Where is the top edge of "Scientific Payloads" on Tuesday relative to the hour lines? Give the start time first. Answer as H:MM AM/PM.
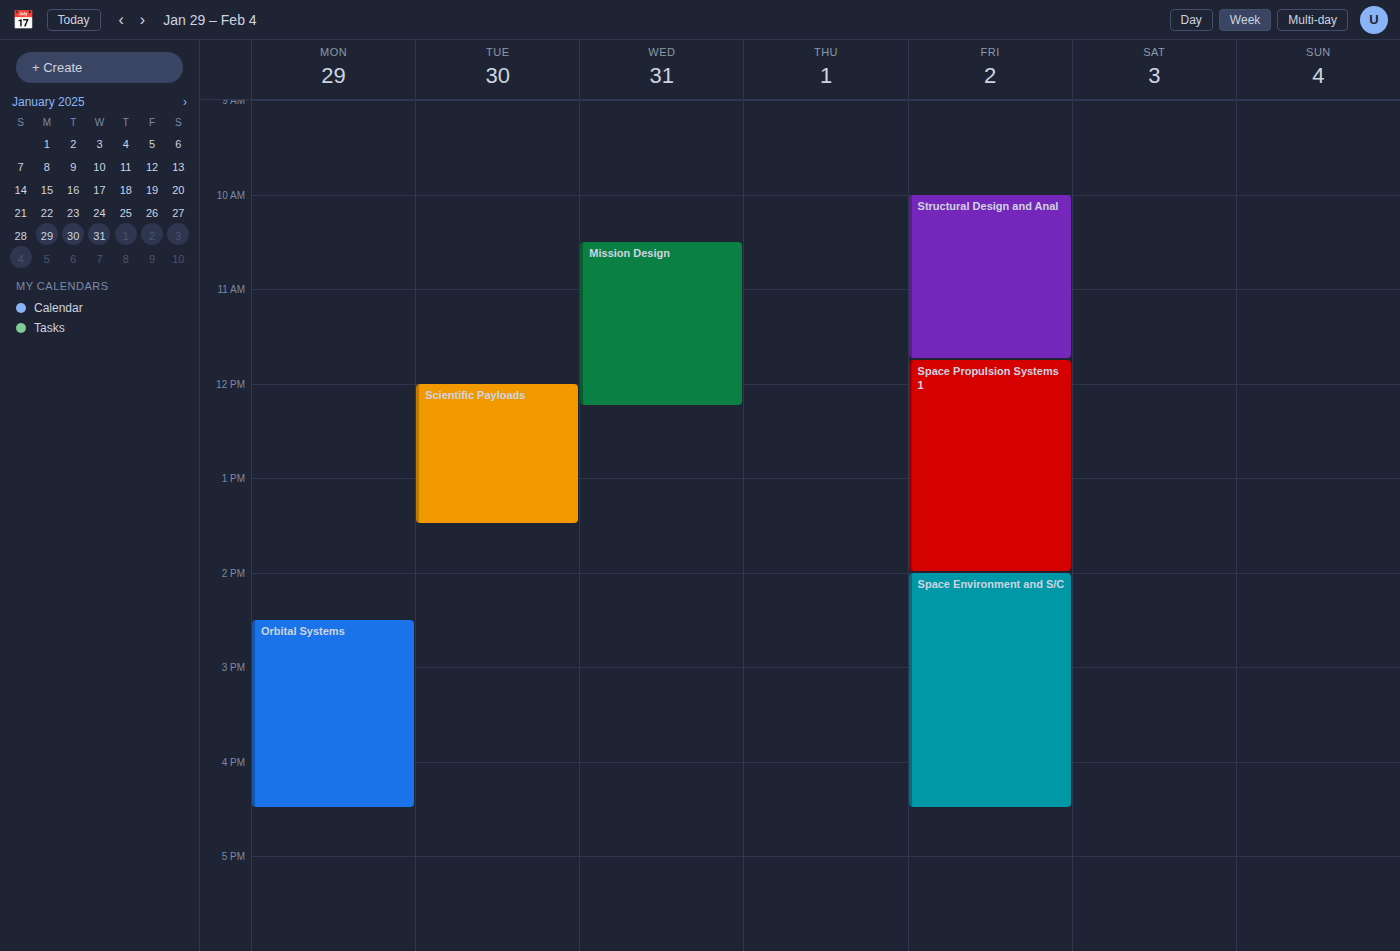
12:00 PM -- exactly on the 12 PM line.